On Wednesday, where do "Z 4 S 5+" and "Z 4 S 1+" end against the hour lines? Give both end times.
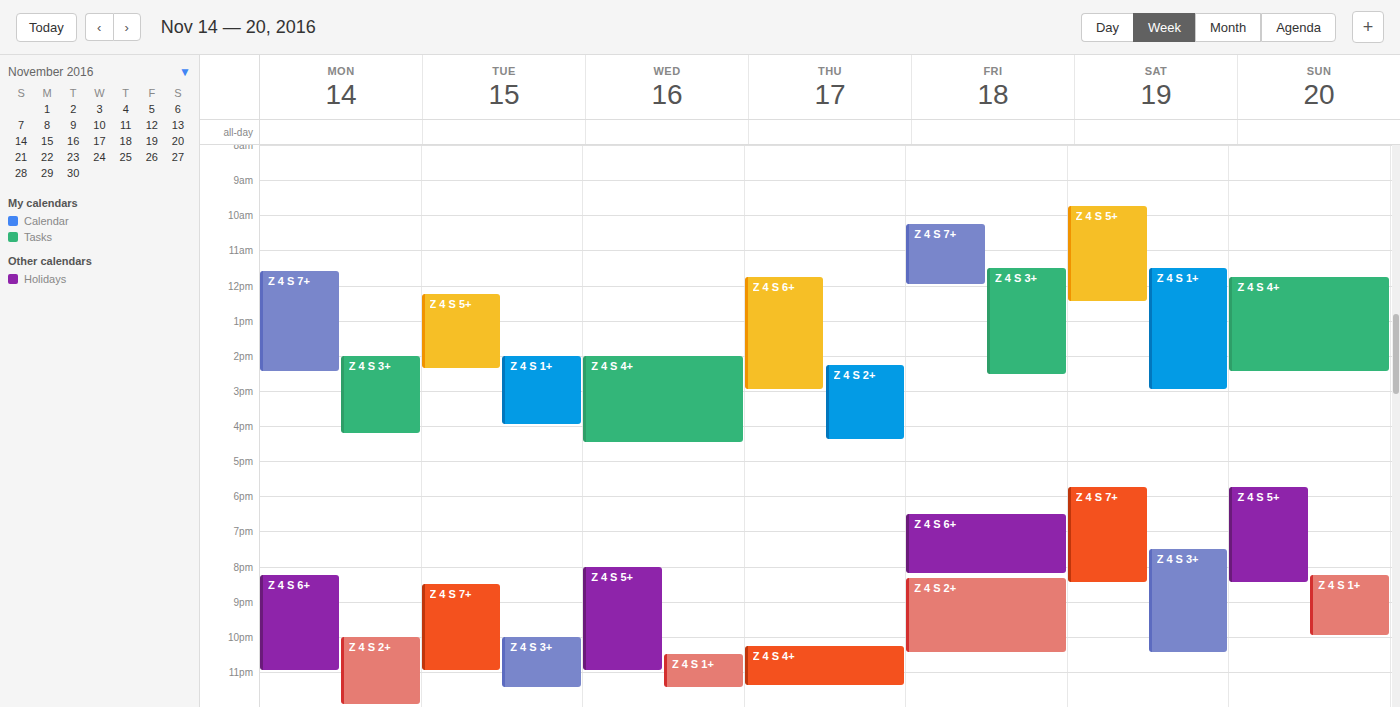
"Z 4 S 5+": 11:00 PM, exactly on the 11 PM line. "Z 4 S 1+": 11:30 PM, halfway between the 11 PM and 12 AM lines.